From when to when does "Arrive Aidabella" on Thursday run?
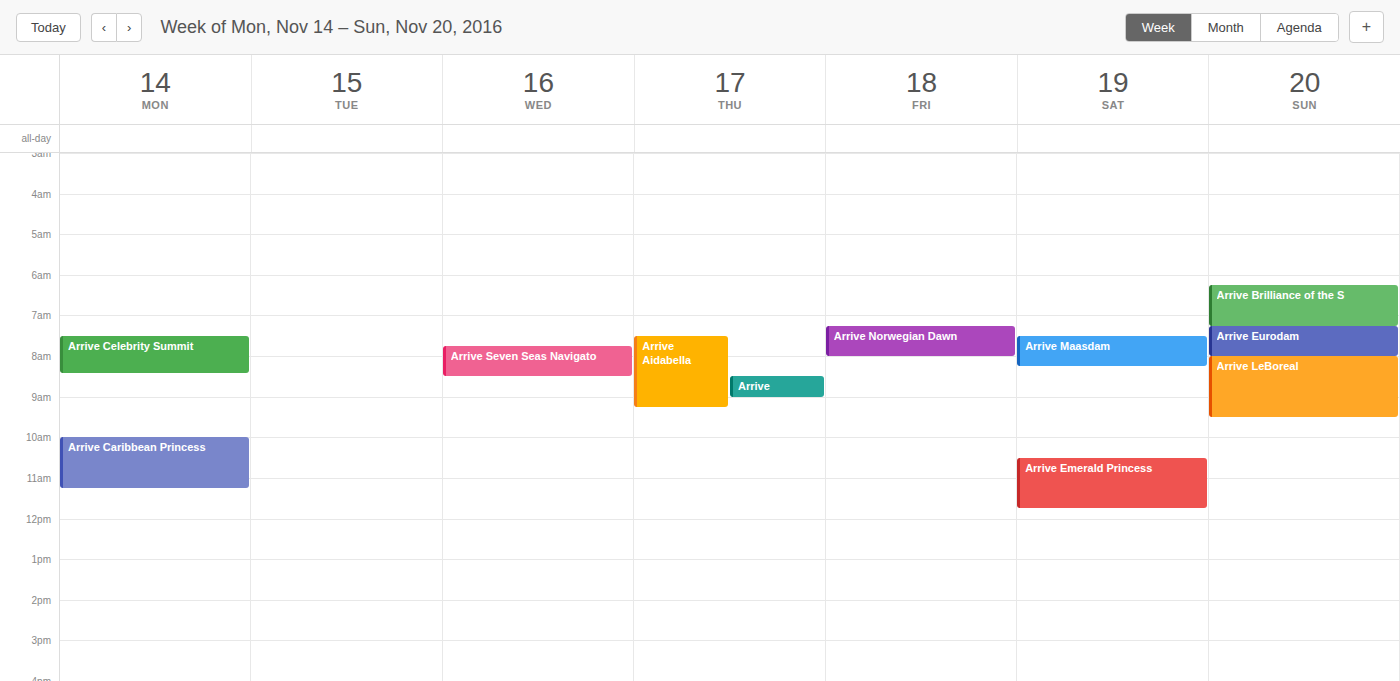
7:30 AM to 9:15 AM